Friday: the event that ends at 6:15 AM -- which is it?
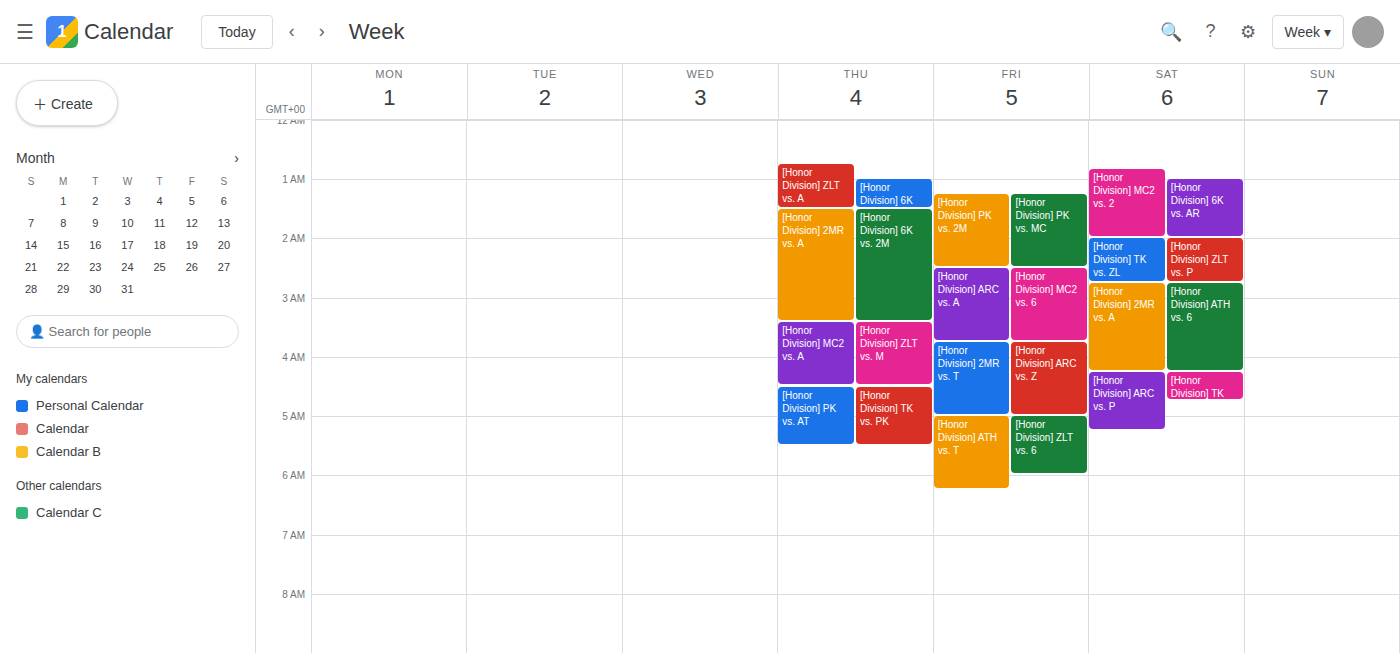
"[Honor Division] ATH vs. T"